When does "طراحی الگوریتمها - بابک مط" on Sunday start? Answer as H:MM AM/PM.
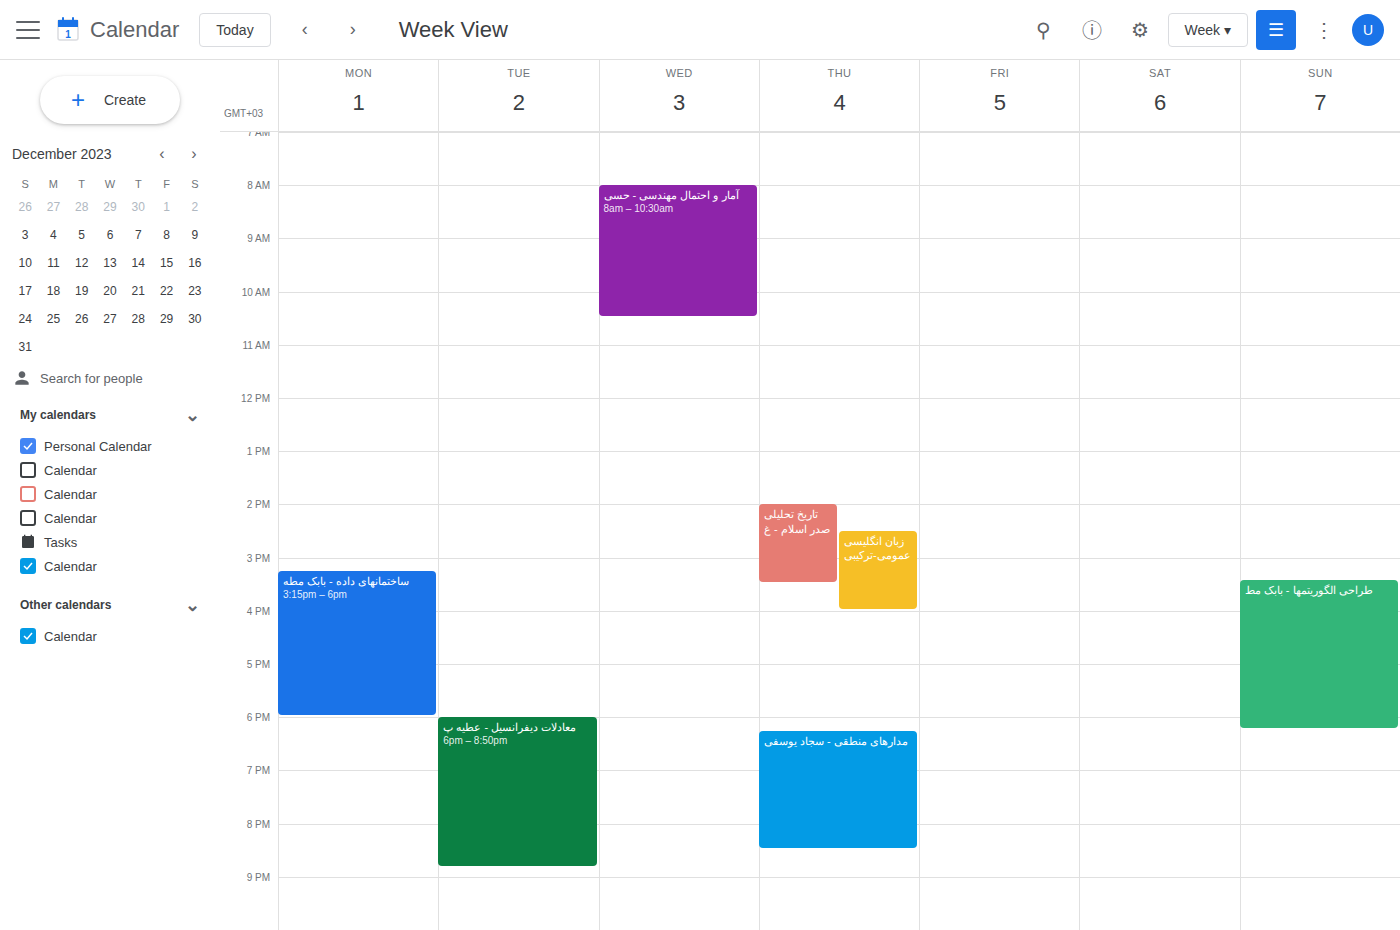
3:25 PM